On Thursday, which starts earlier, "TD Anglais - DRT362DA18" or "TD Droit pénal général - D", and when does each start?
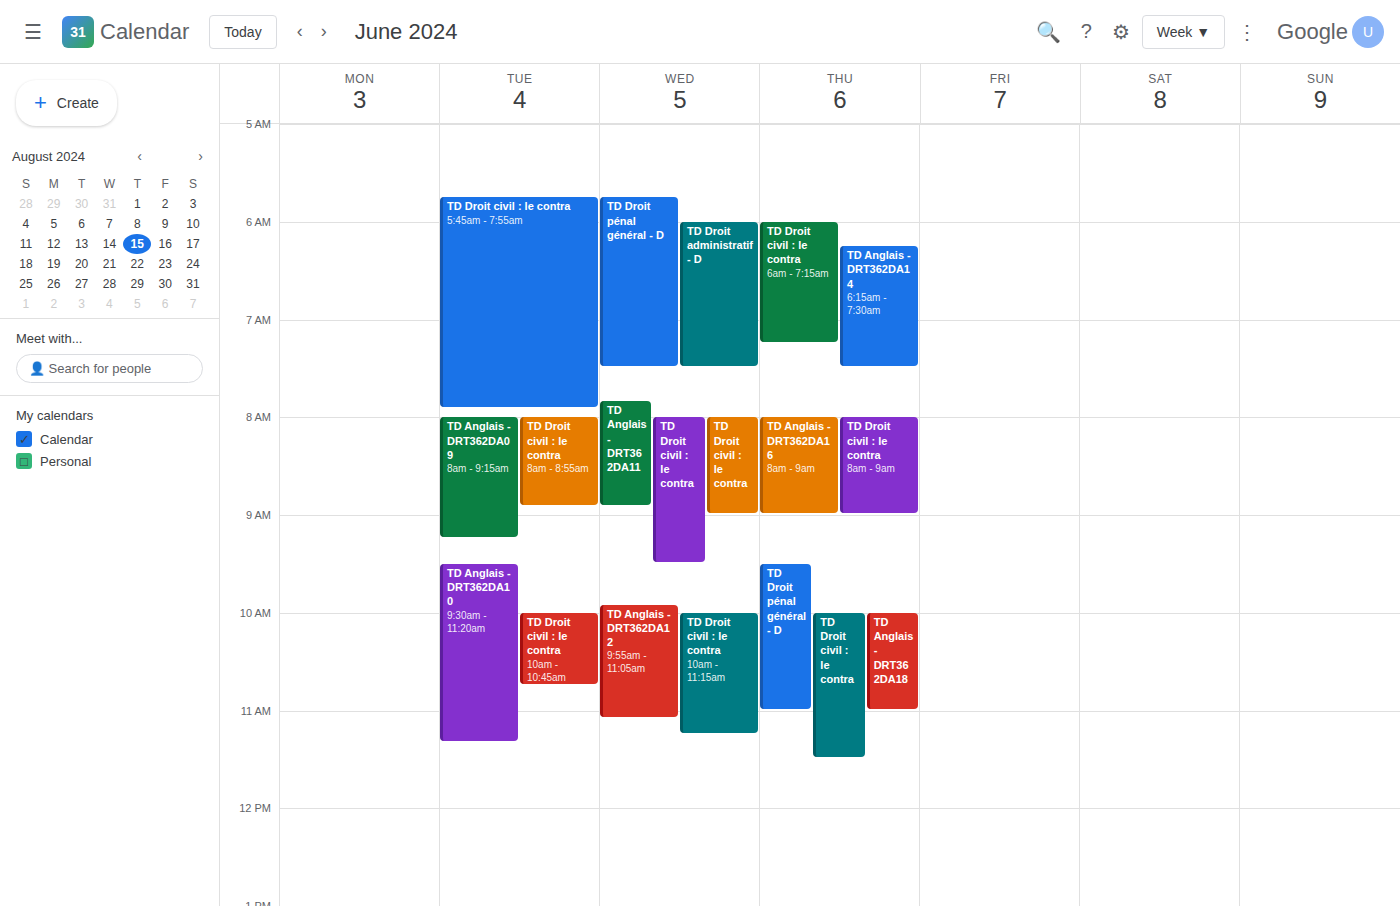
"TD Droit pénal général - D" 09:30; "TD Anglais - DRT362DA18" 10:00.